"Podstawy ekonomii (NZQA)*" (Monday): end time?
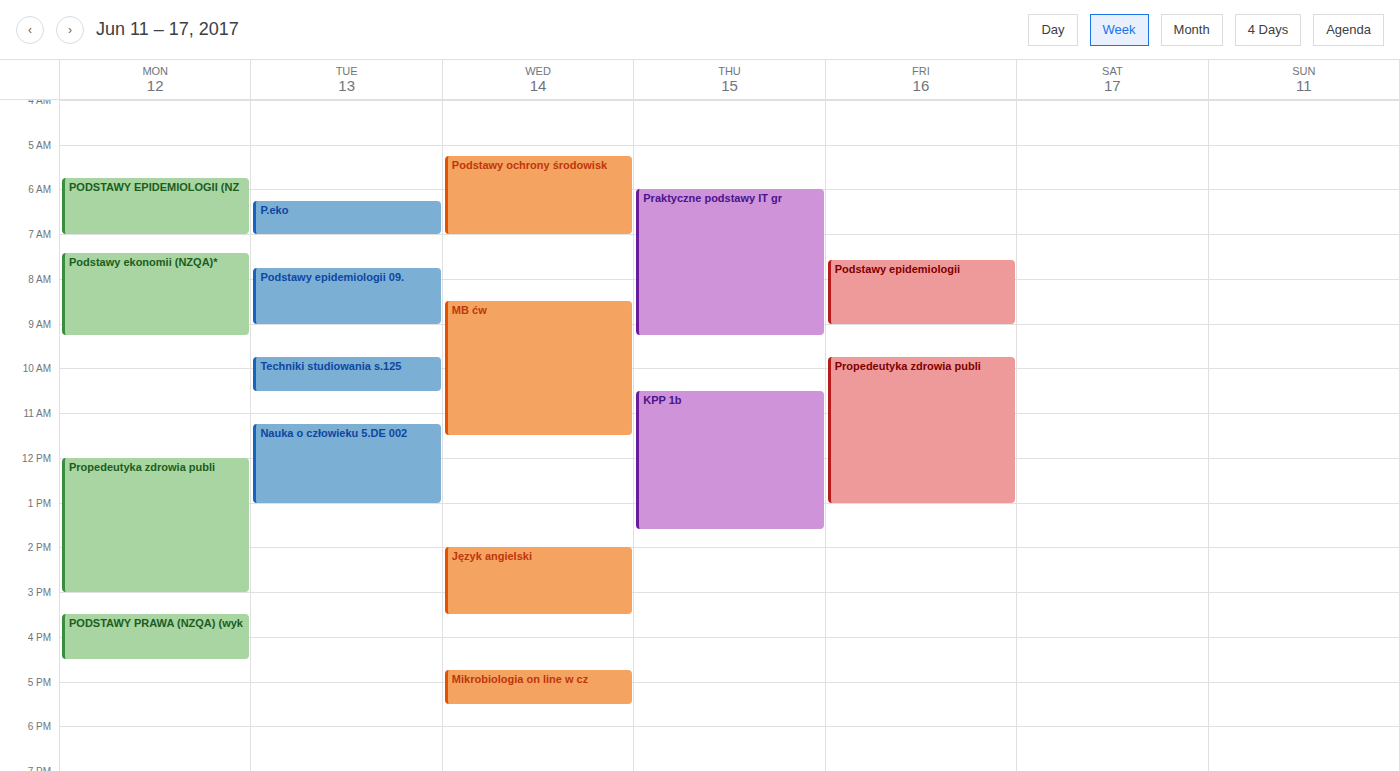
9:15 AM